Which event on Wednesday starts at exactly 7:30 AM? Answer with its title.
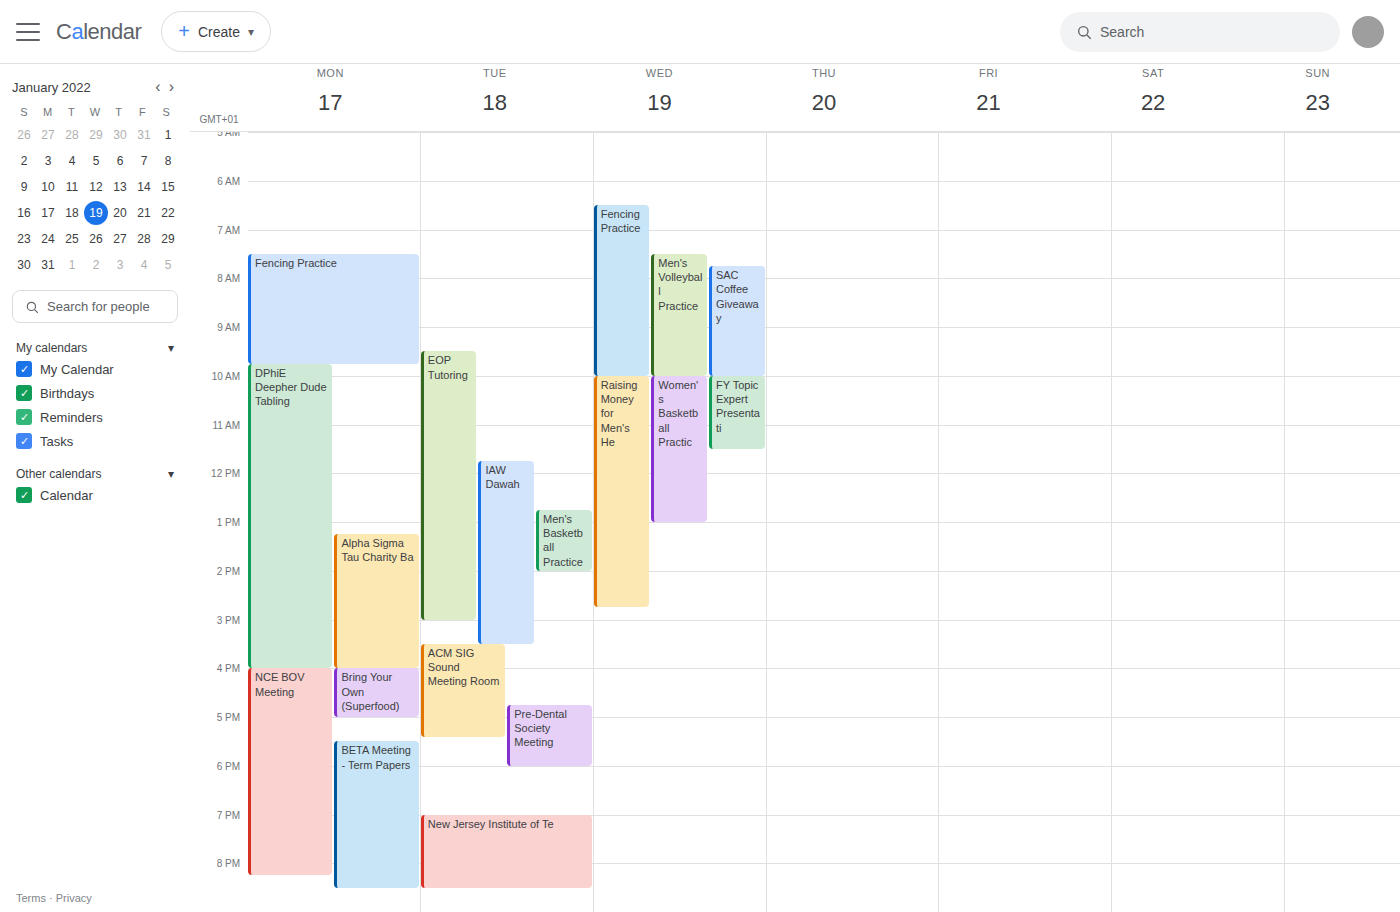
"Men's Volleyball Practice"